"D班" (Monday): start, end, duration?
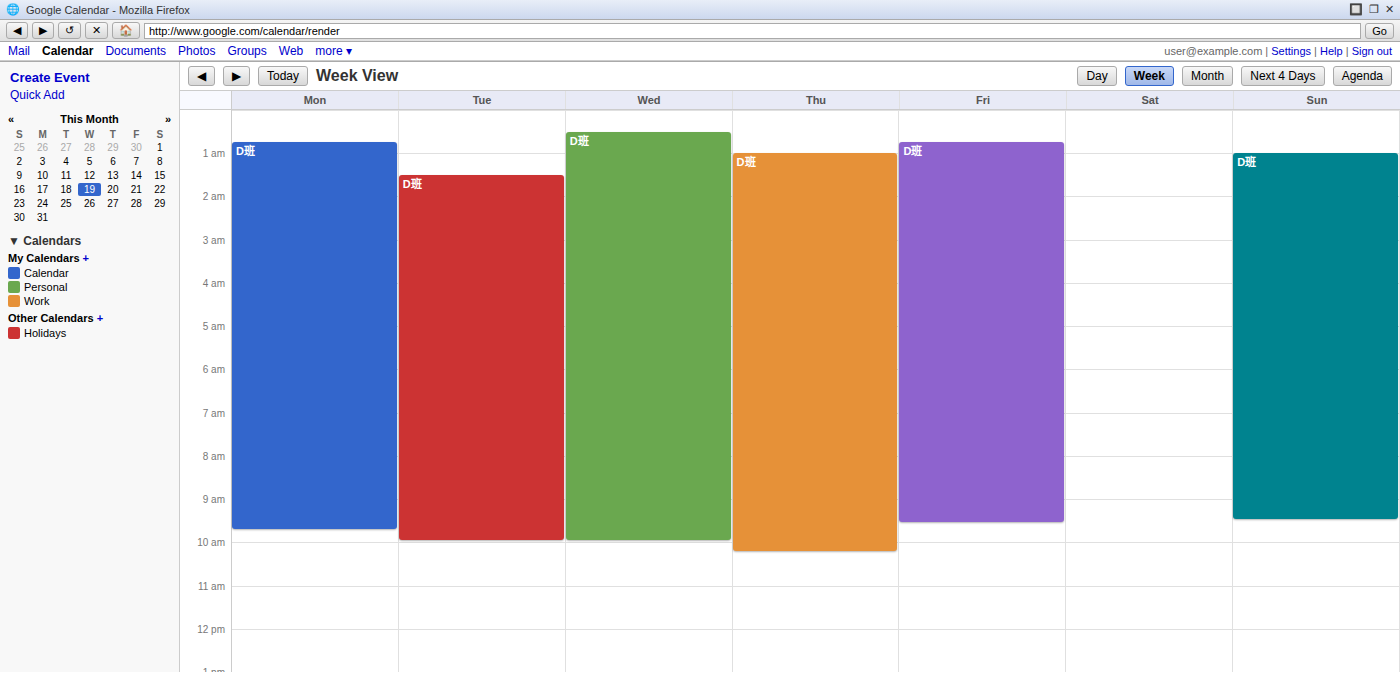
12:45 AM to 9:45 AM, 9 hours